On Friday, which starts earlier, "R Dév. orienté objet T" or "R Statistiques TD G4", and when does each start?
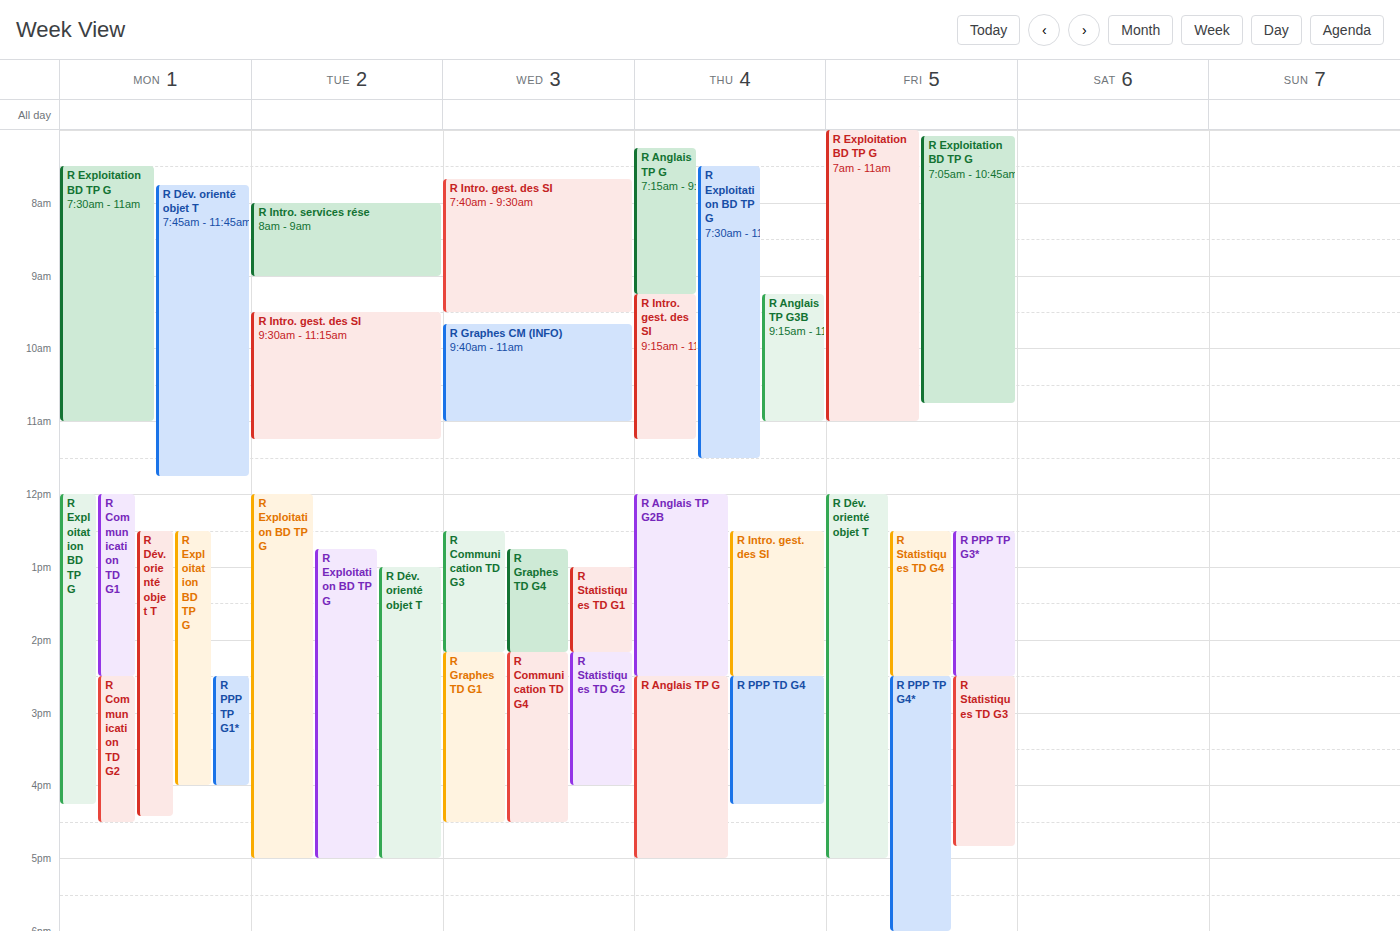
"R Dév. orienté objet T" 12:00 PM; "R Statistiques TD G4" 12:30 PM.